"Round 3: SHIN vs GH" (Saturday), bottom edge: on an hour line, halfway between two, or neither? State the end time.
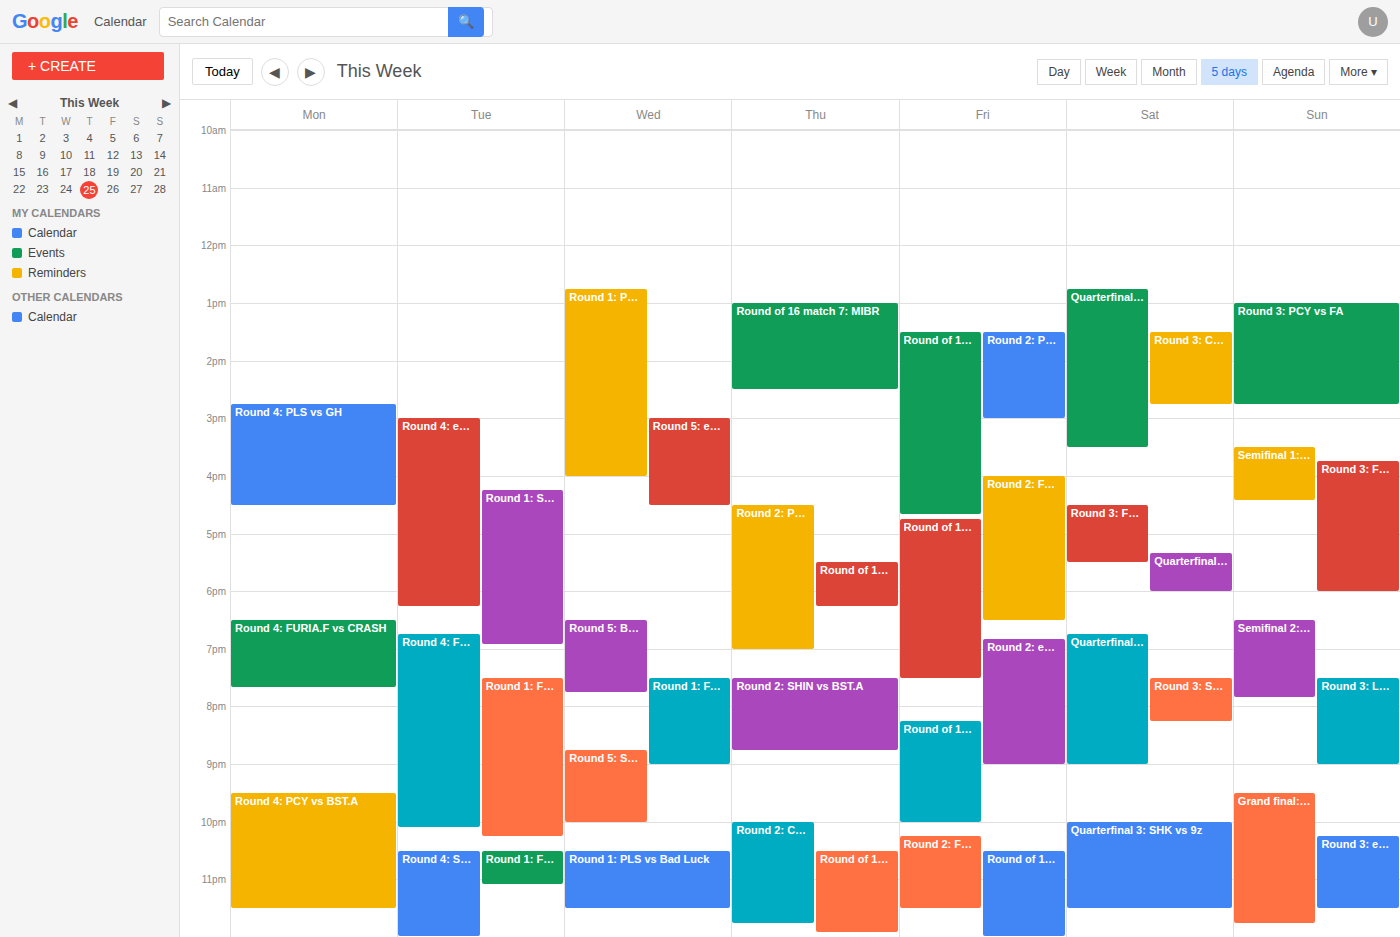
8:15 PM -- neither: a quarter of the way from the 8 PM line to the 9 PM line.